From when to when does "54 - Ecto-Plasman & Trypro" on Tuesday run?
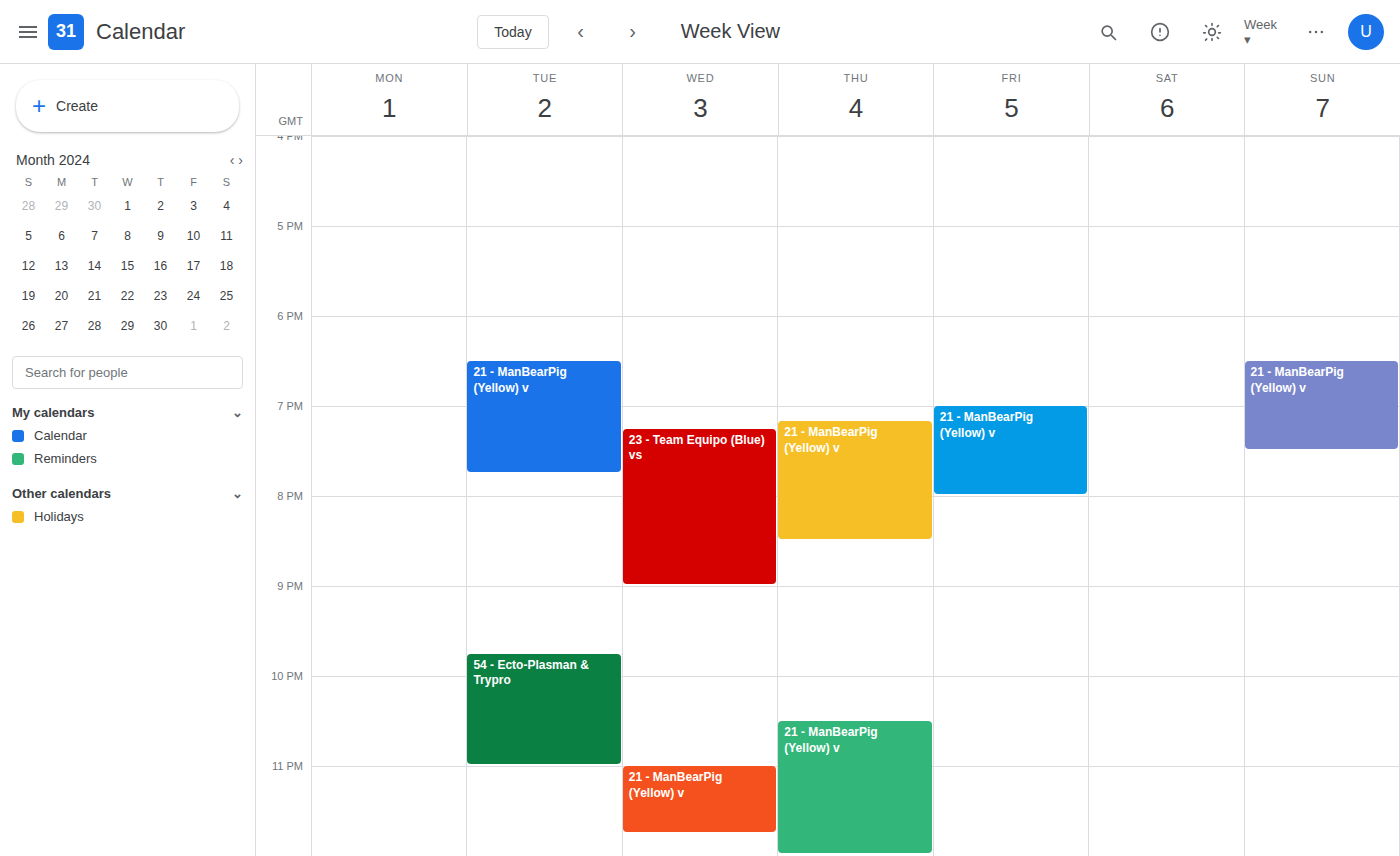
9:45 PM to 11:00 PM